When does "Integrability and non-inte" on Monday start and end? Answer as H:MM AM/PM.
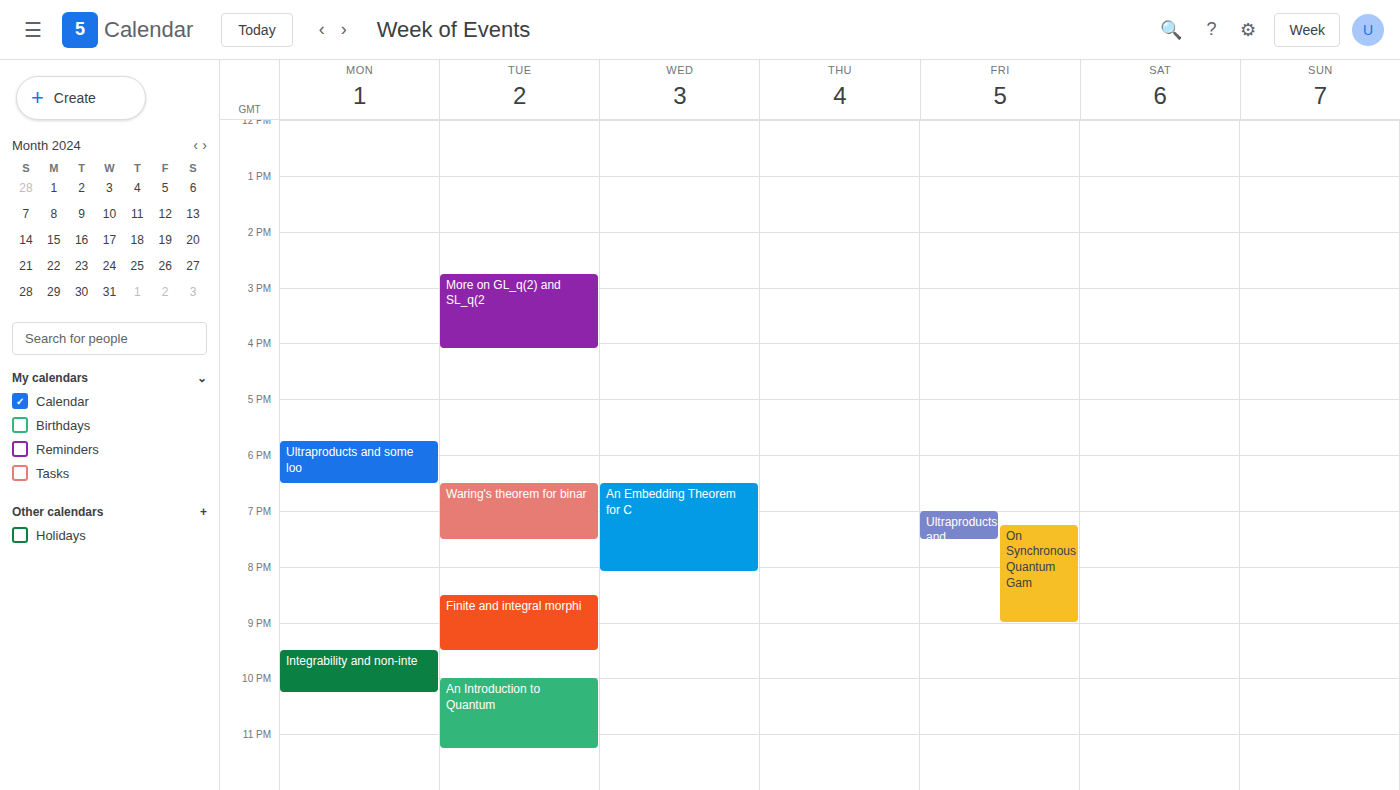
9:30 PM to 10:15 PM